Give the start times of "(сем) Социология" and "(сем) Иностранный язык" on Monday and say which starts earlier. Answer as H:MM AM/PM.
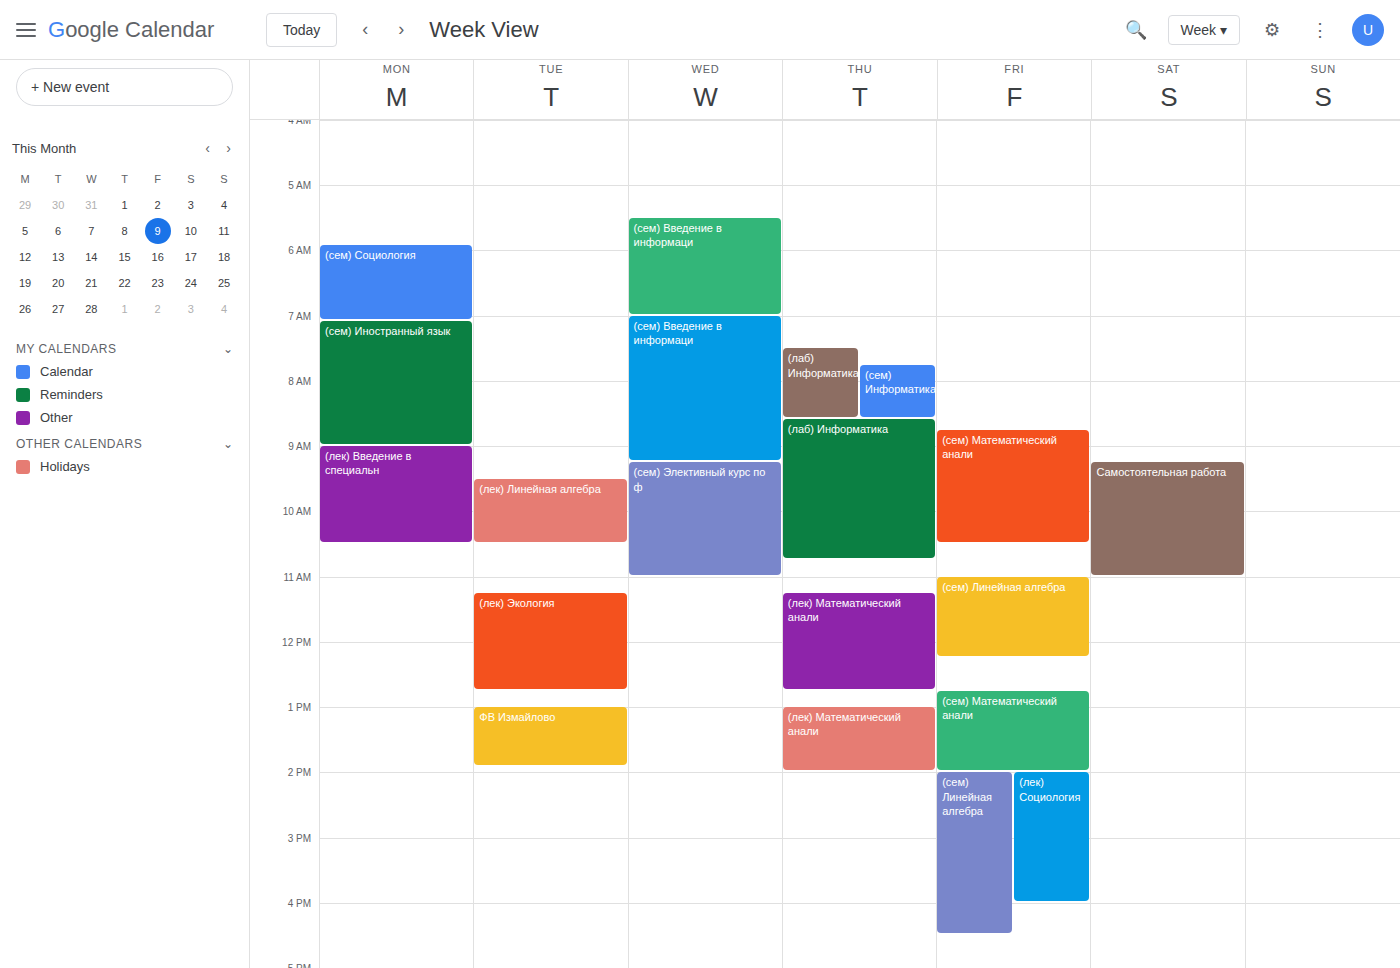
"(сем) Социология" 5:55 AM; "(сем) Иностранный язык" 7:05 AM.